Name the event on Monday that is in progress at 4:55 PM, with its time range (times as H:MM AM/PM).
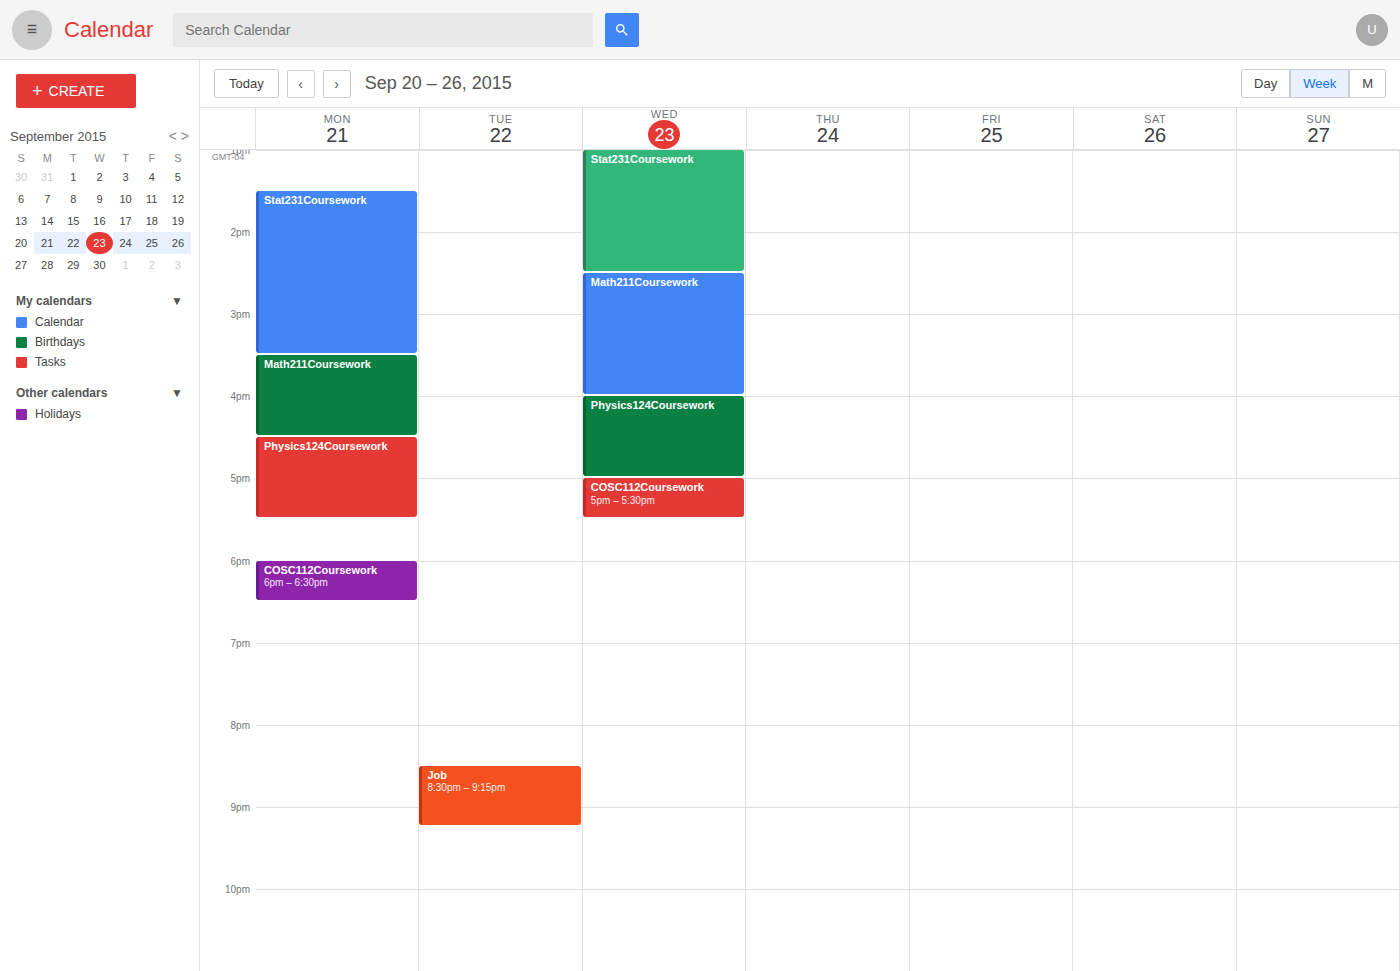
"Physics124Coursework", 4:30 PM to 5:30 PM